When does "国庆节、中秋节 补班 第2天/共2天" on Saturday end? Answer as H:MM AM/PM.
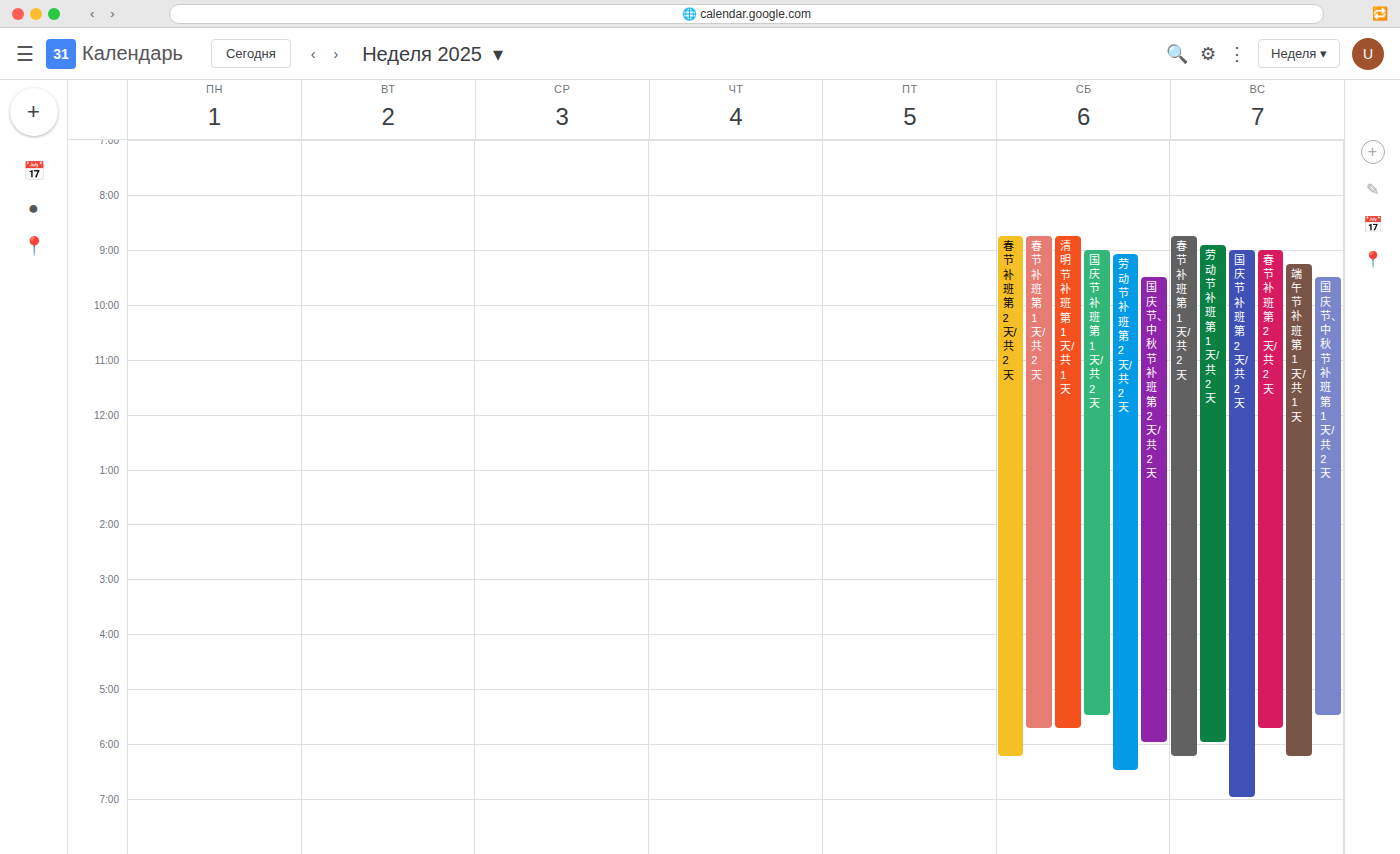
6:00 PM